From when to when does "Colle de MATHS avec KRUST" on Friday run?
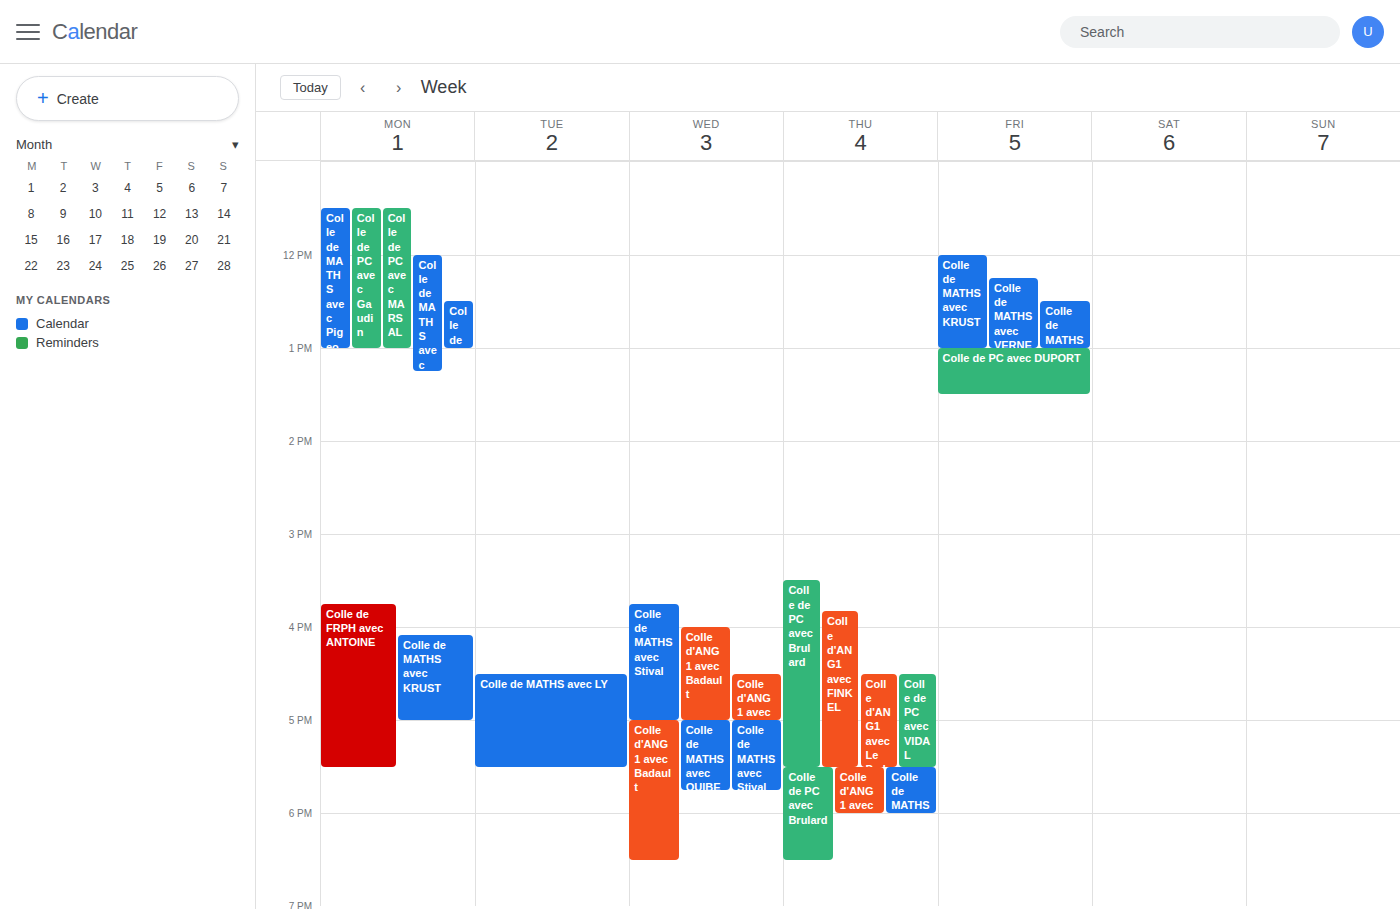
12:00 PM to 1:00 PM